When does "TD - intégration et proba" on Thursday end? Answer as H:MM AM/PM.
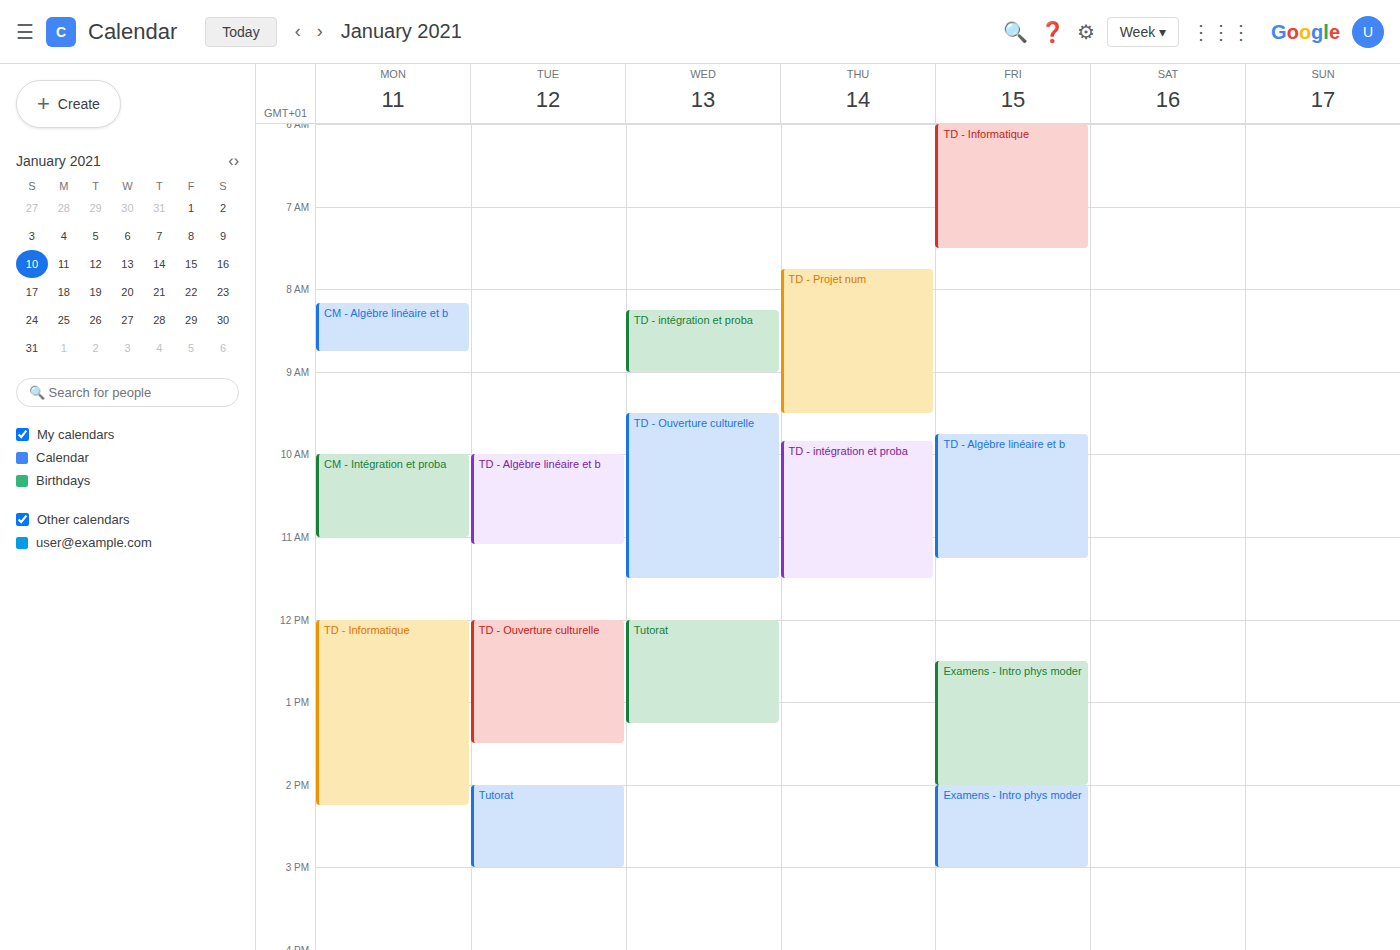
11:30 AM